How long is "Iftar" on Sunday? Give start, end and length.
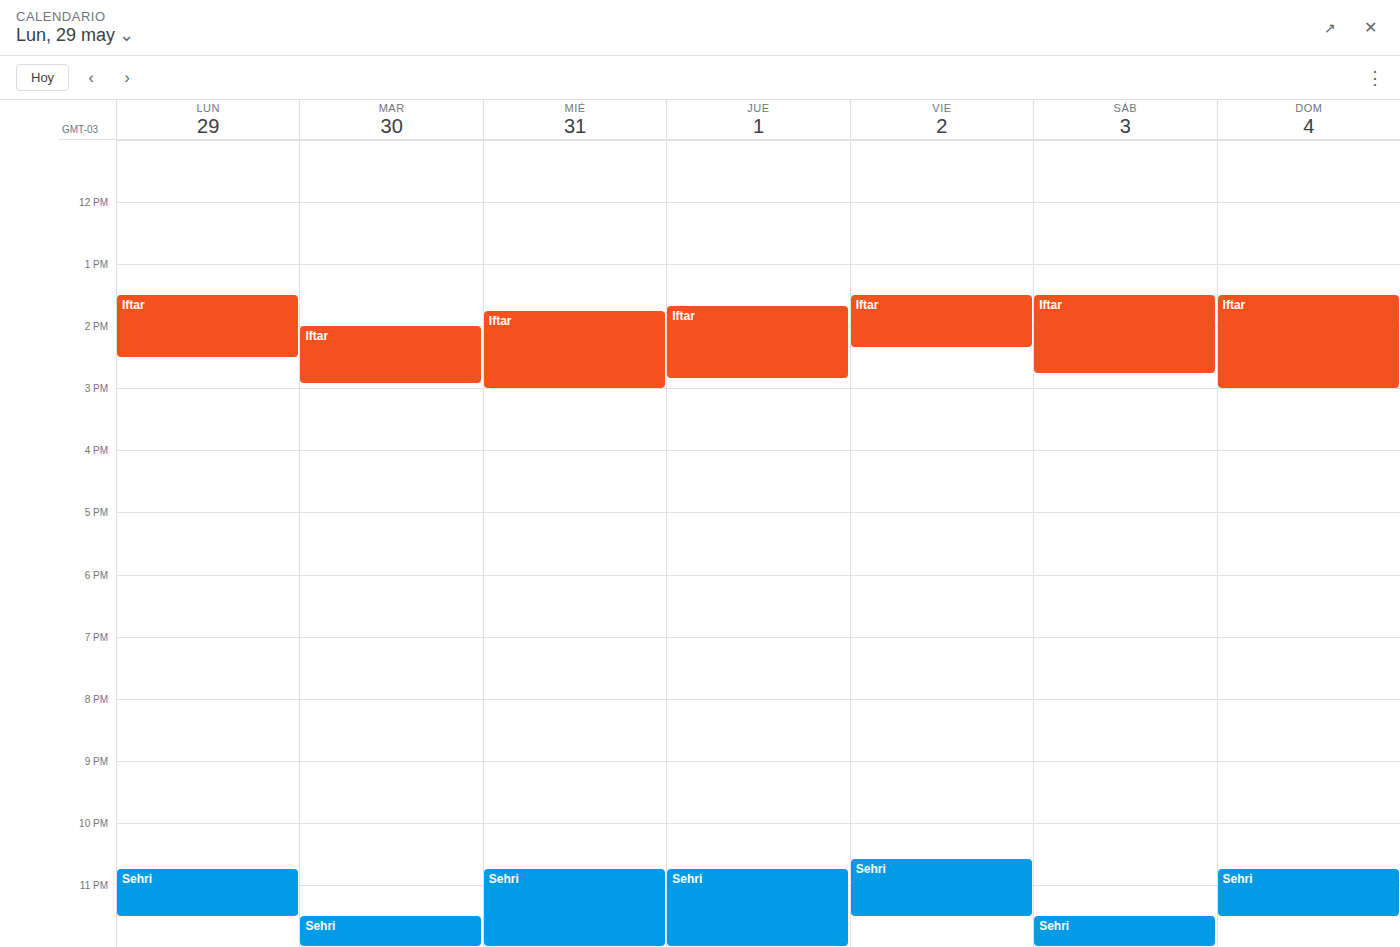
1:30 PM to 3:00 PM, 1 hour 30 minutes